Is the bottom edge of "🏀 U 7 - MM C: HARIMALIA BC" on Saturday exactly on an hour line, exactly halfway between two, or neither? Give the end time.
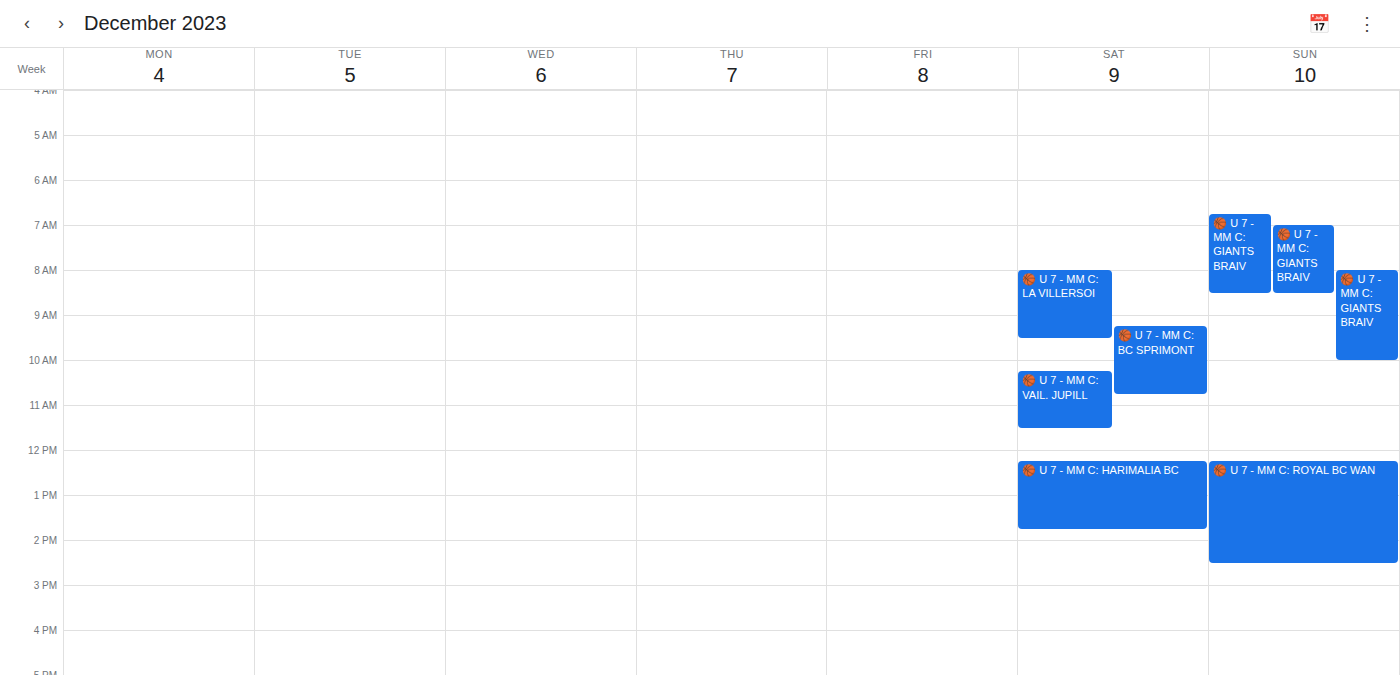
1:45 PM -- neither: three quarters of the way from the 1 PM line to the 2 PM line.